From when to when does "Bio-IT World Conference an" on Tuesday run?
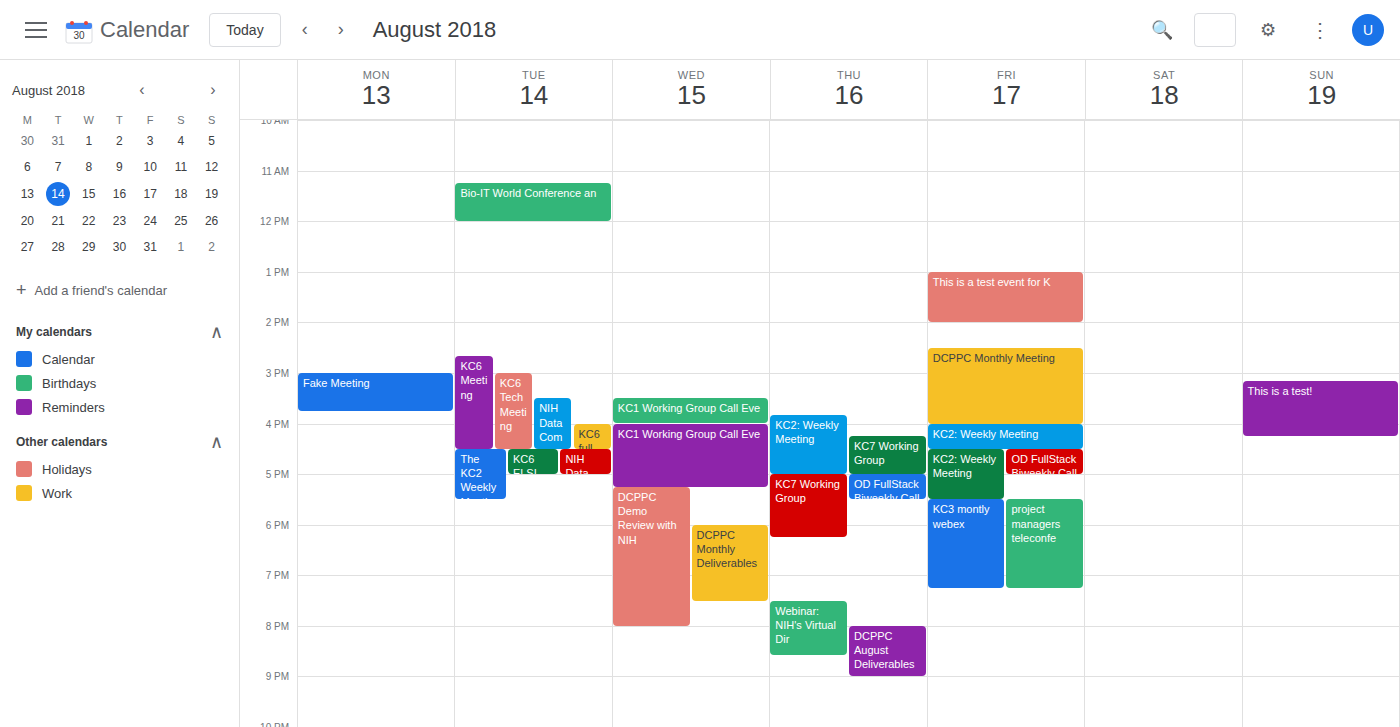
11:15 AM to 12:00 PM